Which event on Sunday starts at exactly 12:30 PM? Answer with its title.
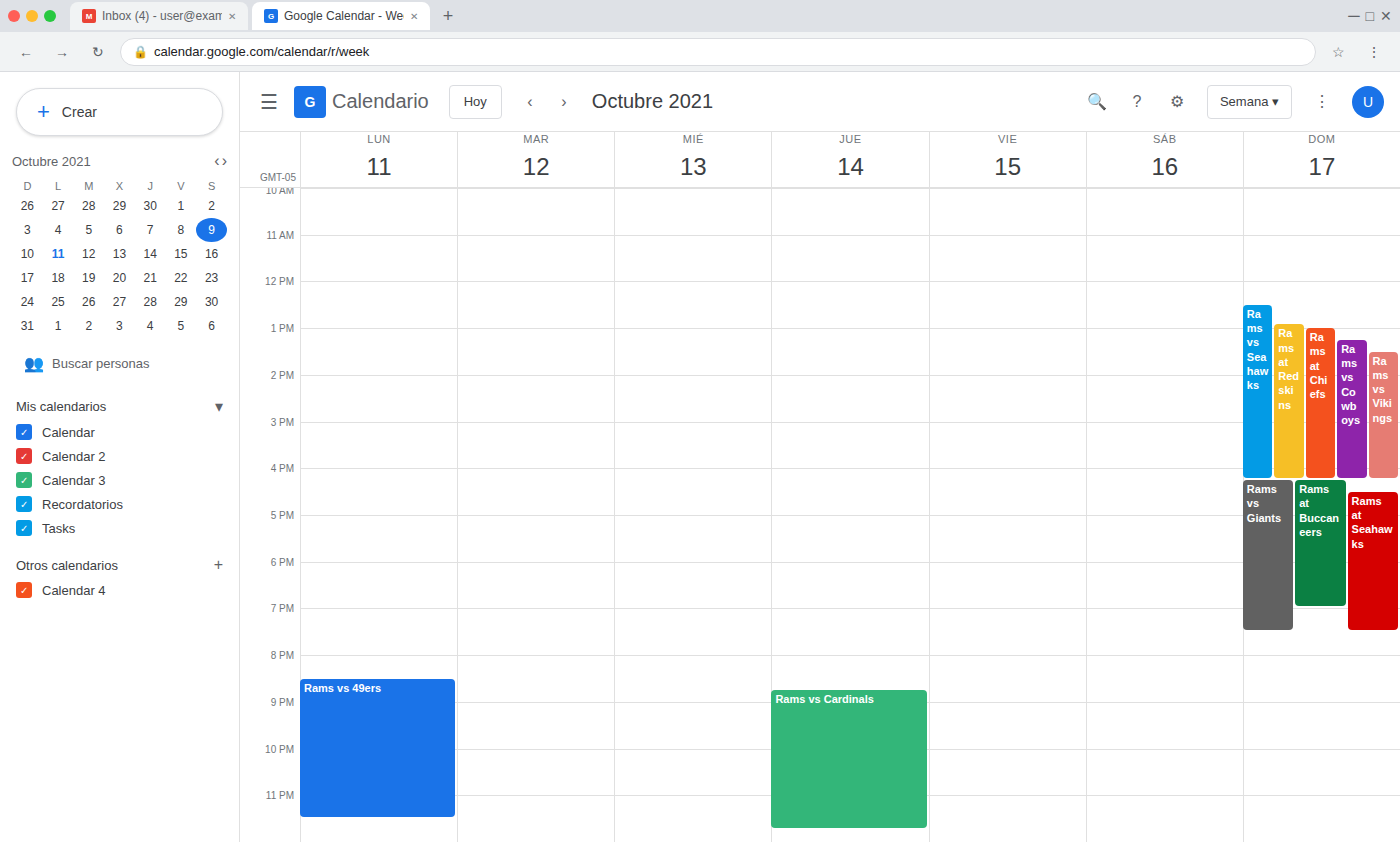
"Rams vs Seahawks"